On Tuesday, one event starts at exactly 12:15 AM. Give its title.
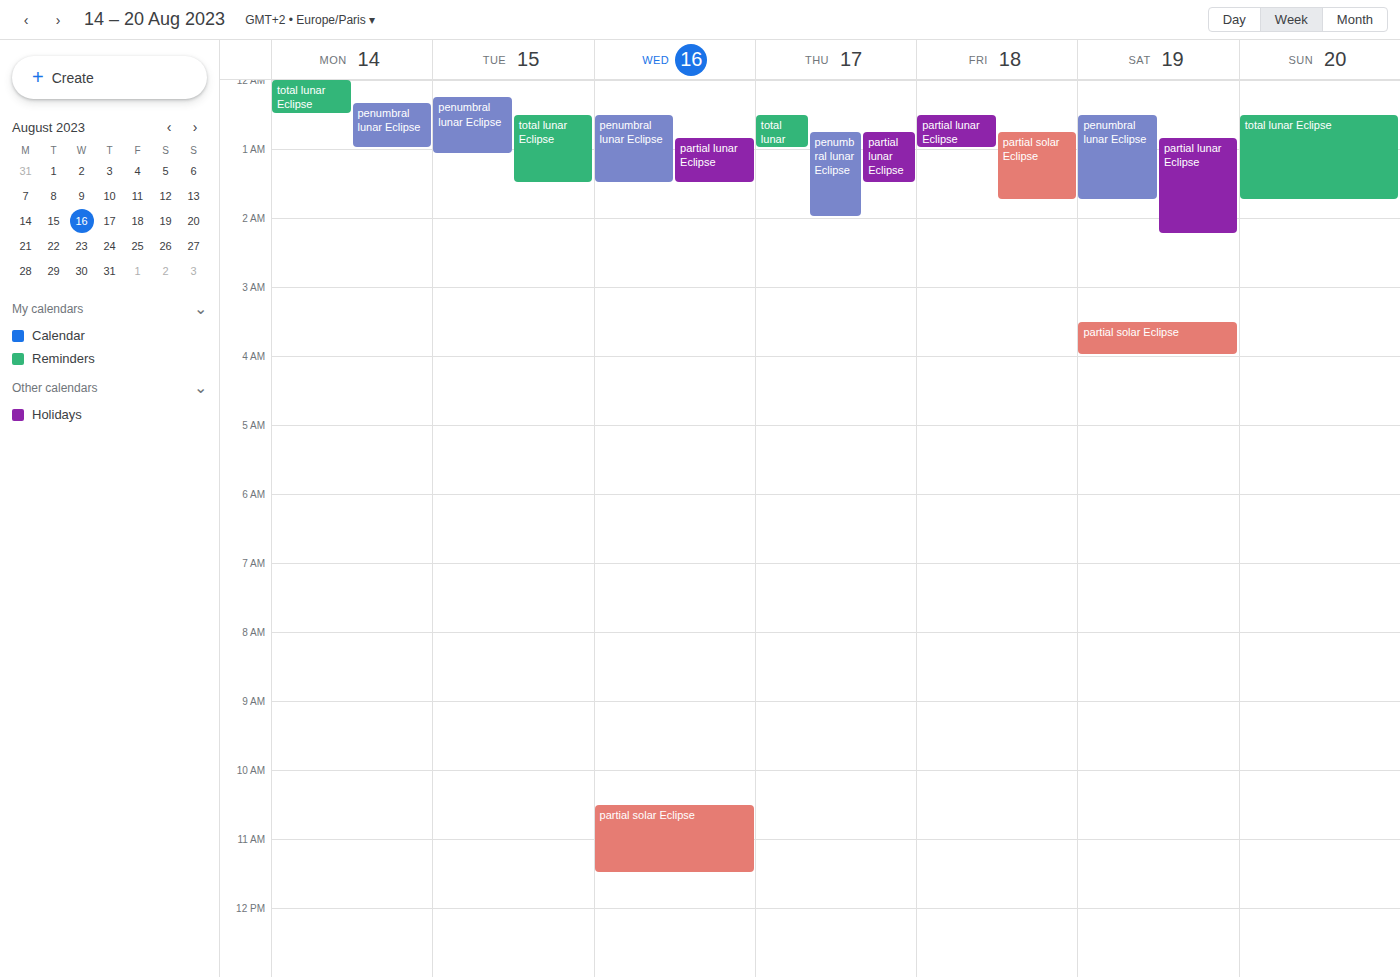
"penumbral lunar Eclipse"